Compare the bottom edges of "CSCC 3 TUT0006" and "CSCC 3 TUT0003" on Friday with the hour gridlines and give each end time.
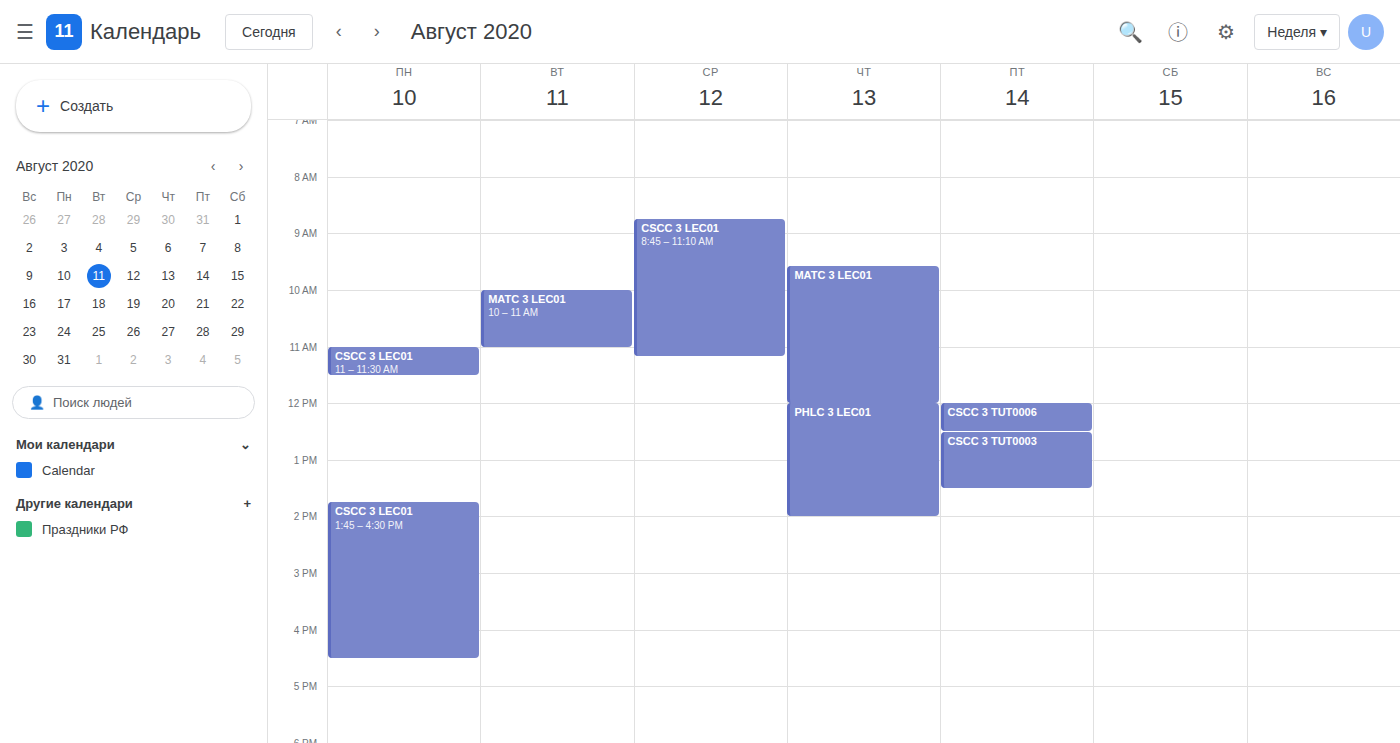
"CSCC 3 TUT0006": 12:30 PM, halfway between the 12 PM and 1 PM lines. "CSCC 3 TUT0003": 1:30 PM, halfway between the 1 PM and 2 PM lines.